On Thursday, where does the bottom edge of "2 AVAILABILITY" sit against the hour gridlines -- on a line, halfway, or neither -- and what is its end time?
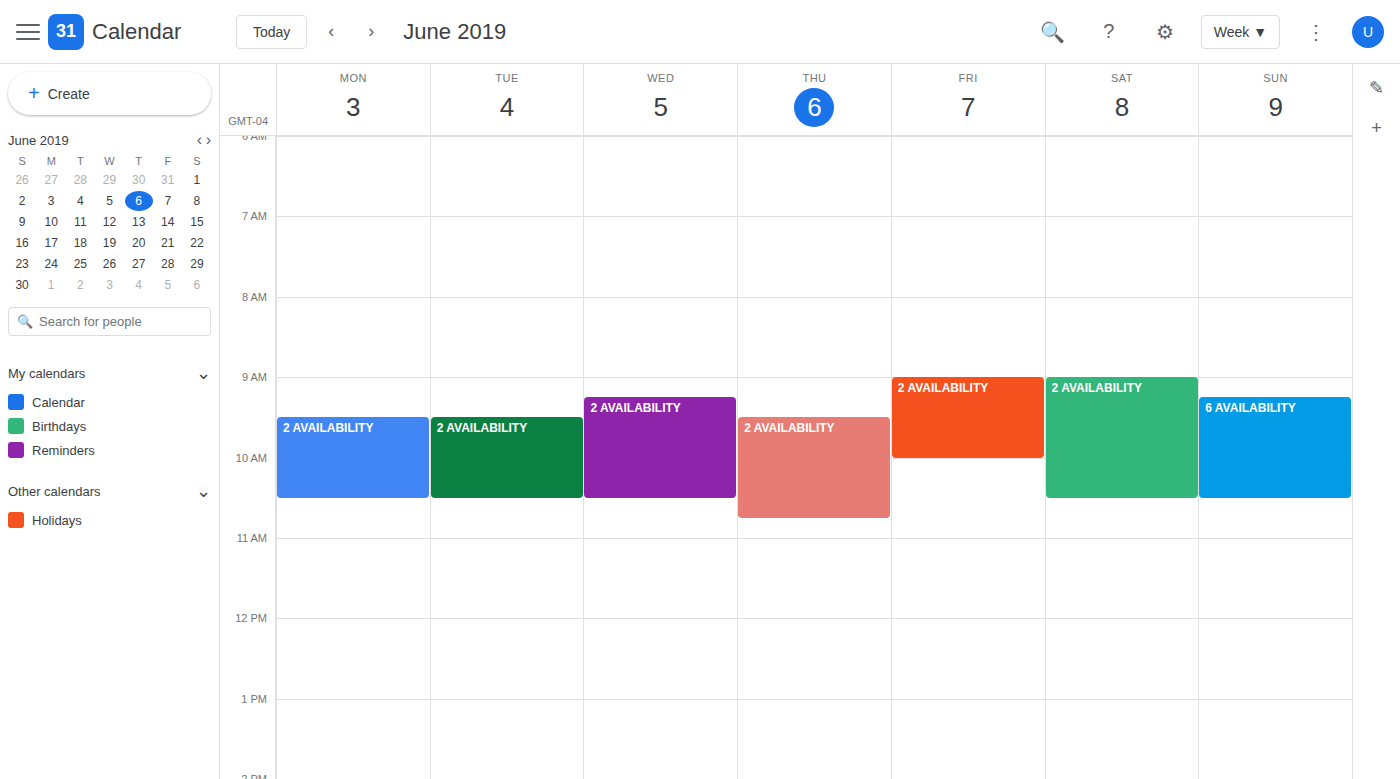
10:45 -- neither: three quarters of the way from the 10:00 line to the 11:00 line.